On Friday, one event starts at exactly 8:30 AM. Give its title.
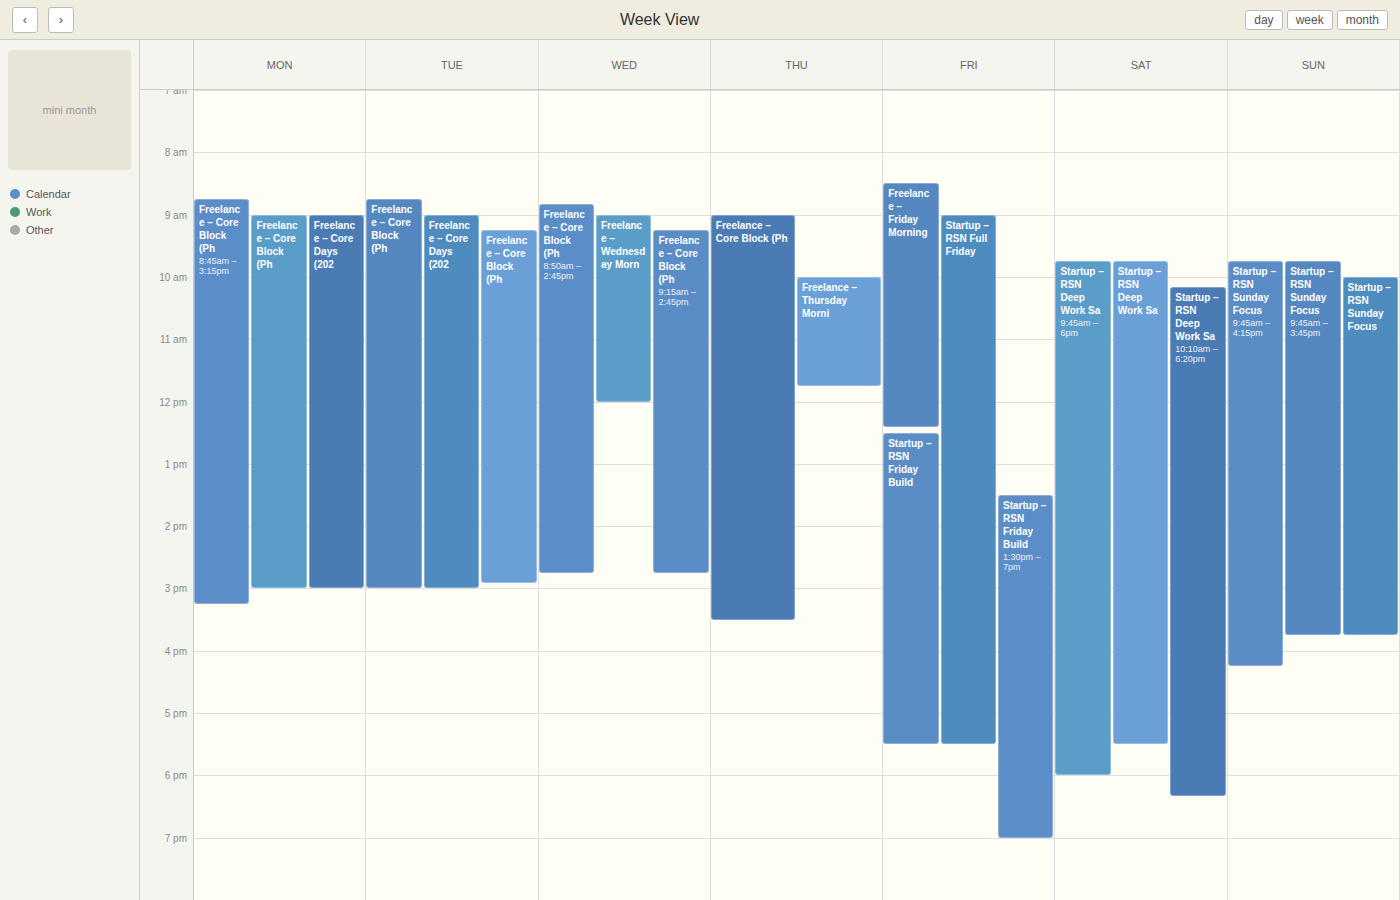
"Freelance – Friday Morning"